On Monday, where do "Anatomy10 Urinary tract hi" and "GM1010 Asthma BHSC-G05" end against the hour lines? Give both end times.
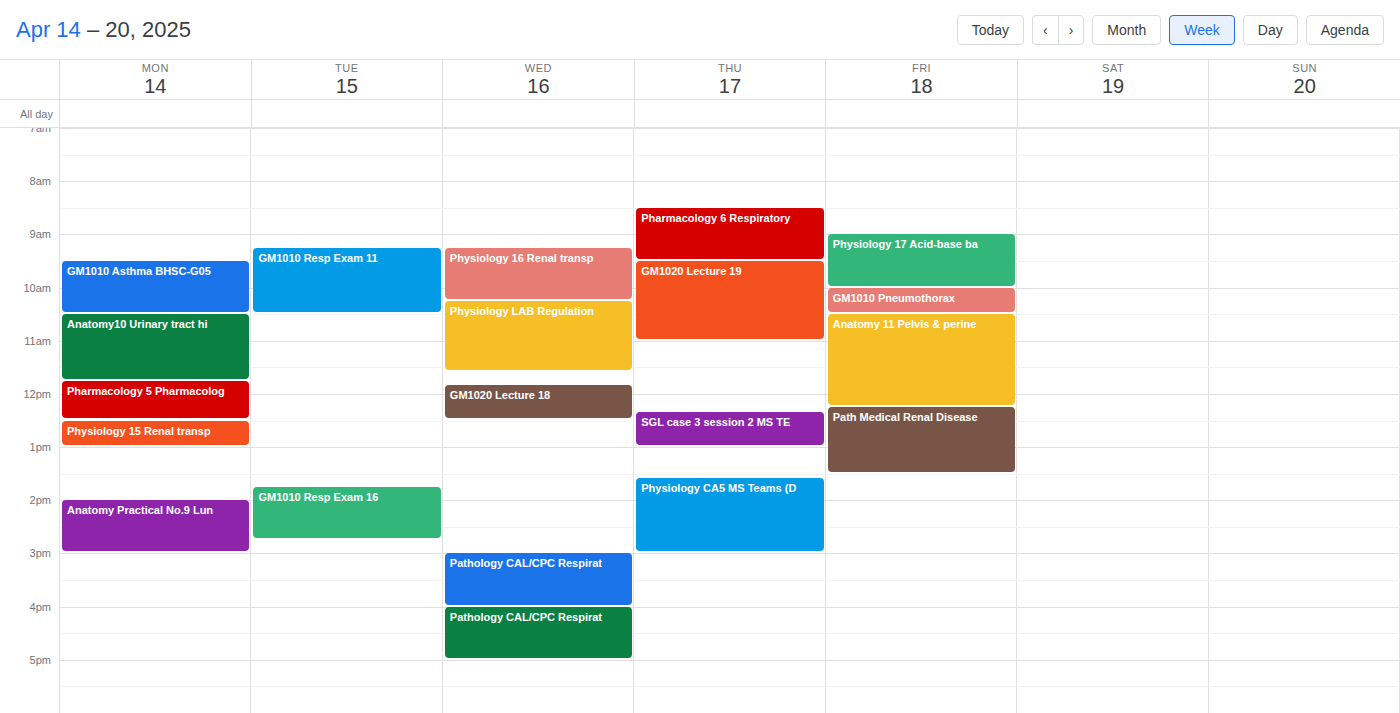
"Anatomy10 Urinary tract hi": 11:45 AM, neither: three quarters of the way from the 11 AM line to the 12 PM line. "GM1010 Asthma BHSC-G05": 10:30 AM, halfway between the 10 AM and 11 AM lines.